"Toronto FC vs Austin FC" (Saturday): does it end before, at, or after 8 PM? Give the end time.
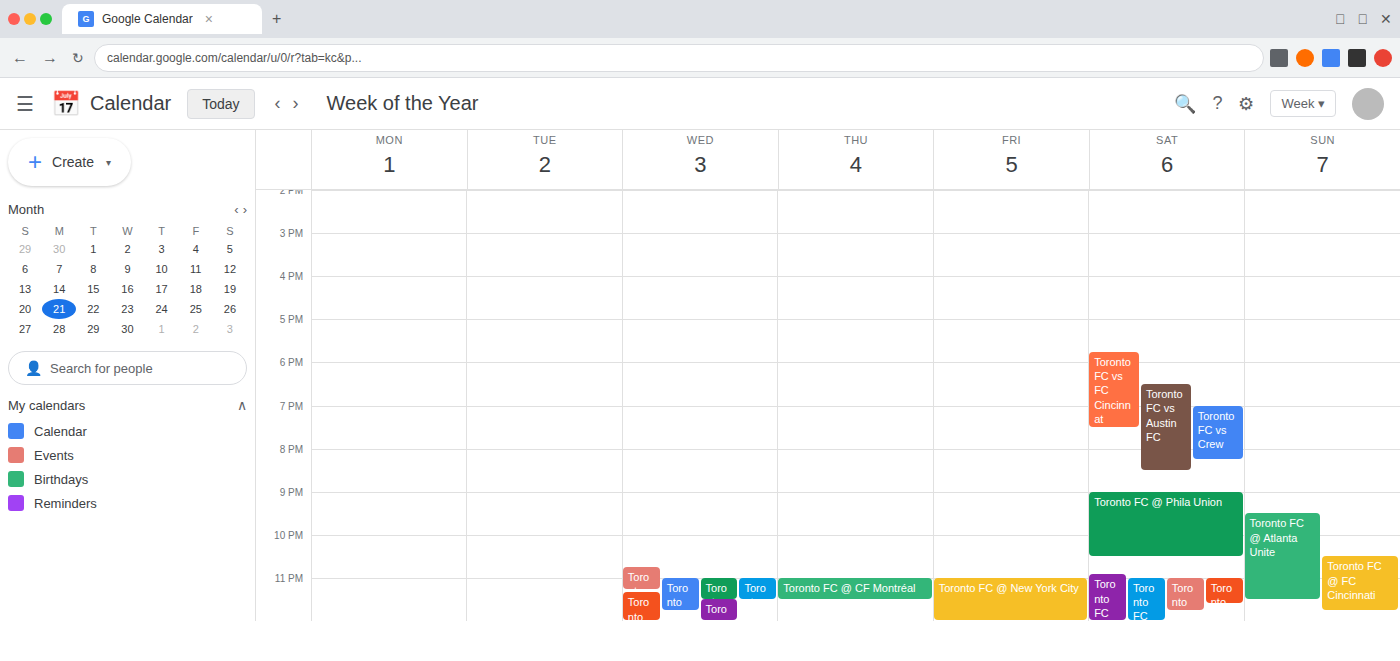
8:30 PM -- after 8 PM, 30 minutes below the 8 PM line.